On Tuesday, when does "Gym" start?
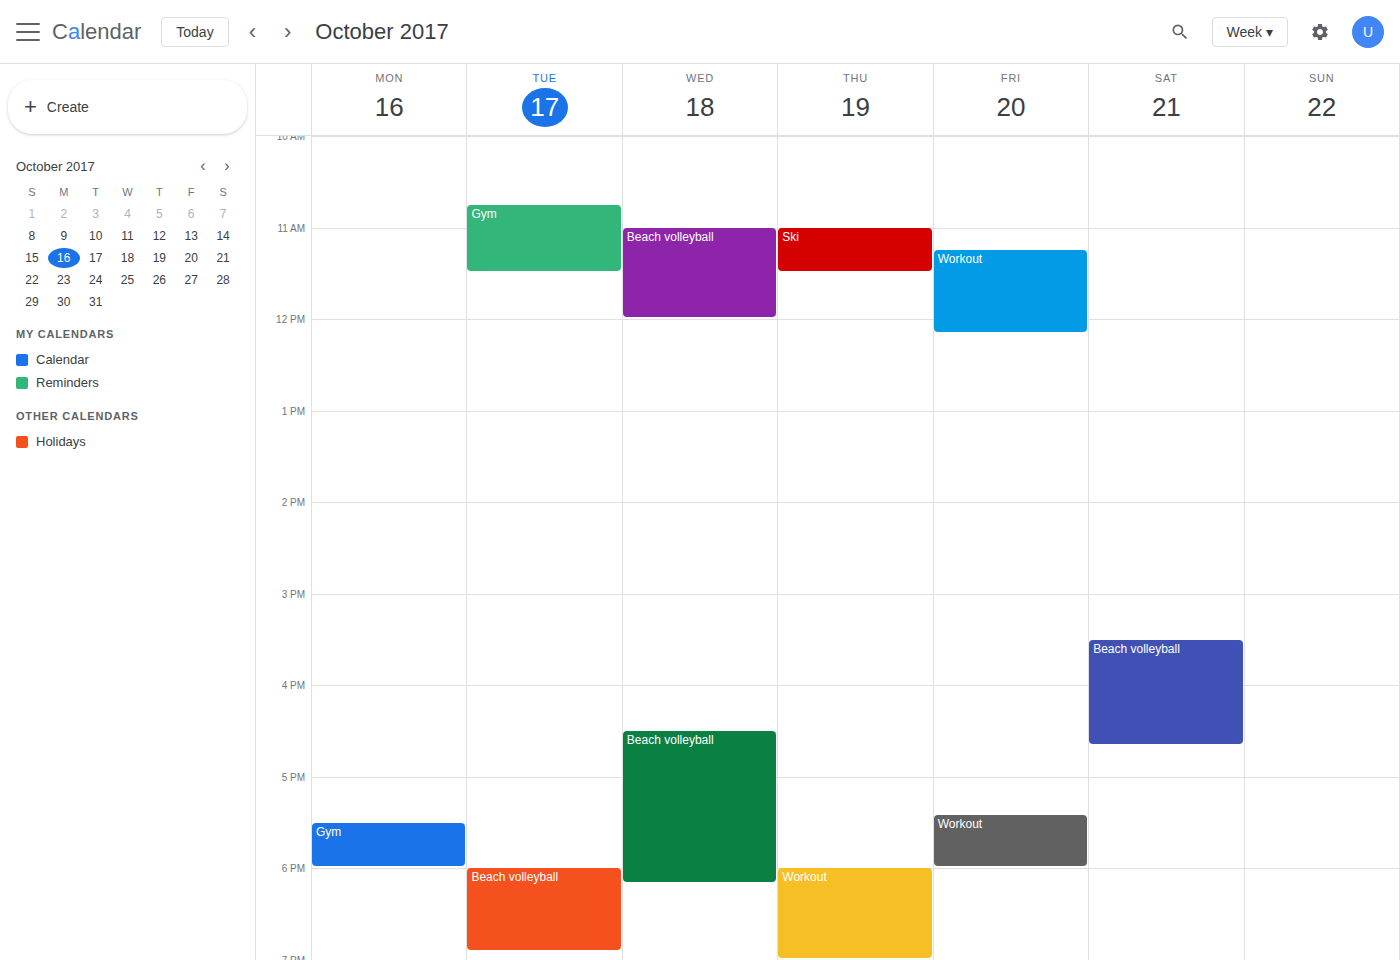
10:45 AM